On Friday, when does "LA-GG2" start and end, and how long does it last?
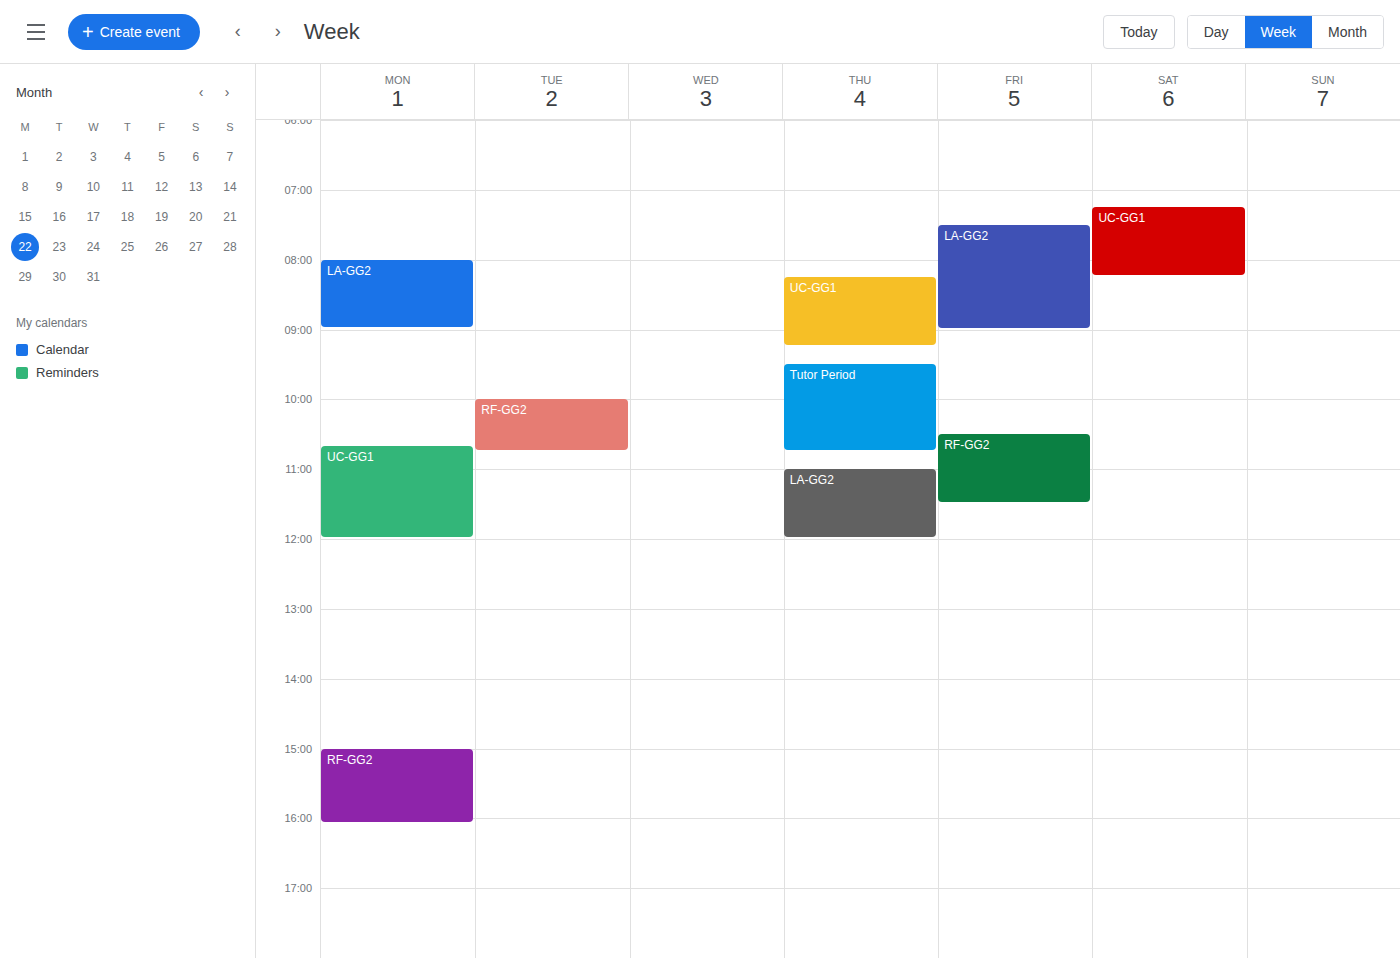
7:30 AM to 9:00 AM, 1 hour 30 minutes